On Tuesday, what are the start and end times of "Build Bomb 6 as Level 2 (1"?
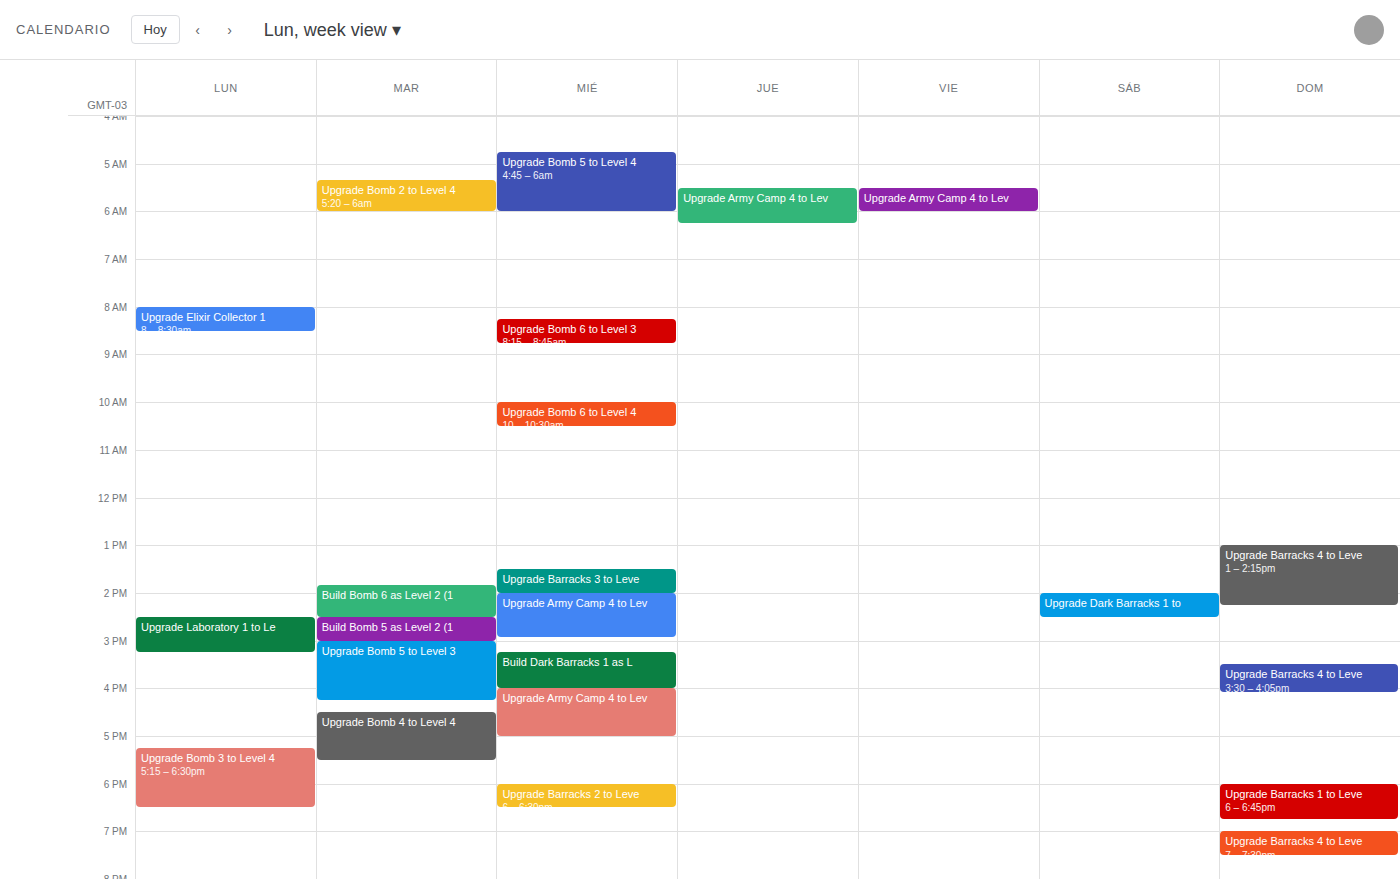
1:50 PM to 2:30 PM